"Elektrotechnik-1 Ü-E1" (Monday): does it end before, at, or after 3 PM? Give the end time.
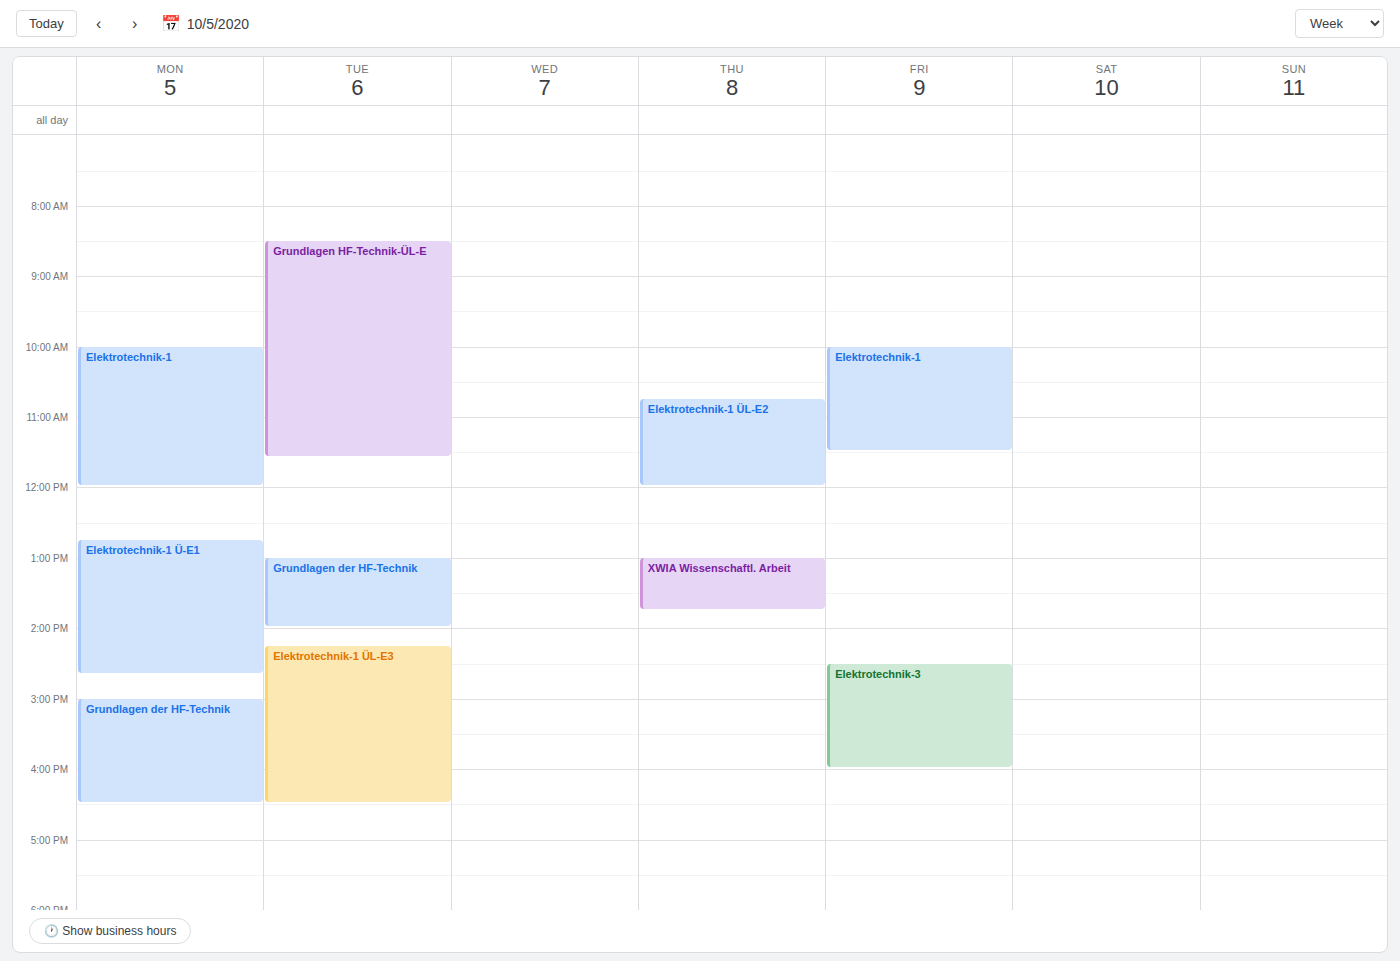
2:40 PM -- before 3 PM, 20 minutes above the 3 PM line.